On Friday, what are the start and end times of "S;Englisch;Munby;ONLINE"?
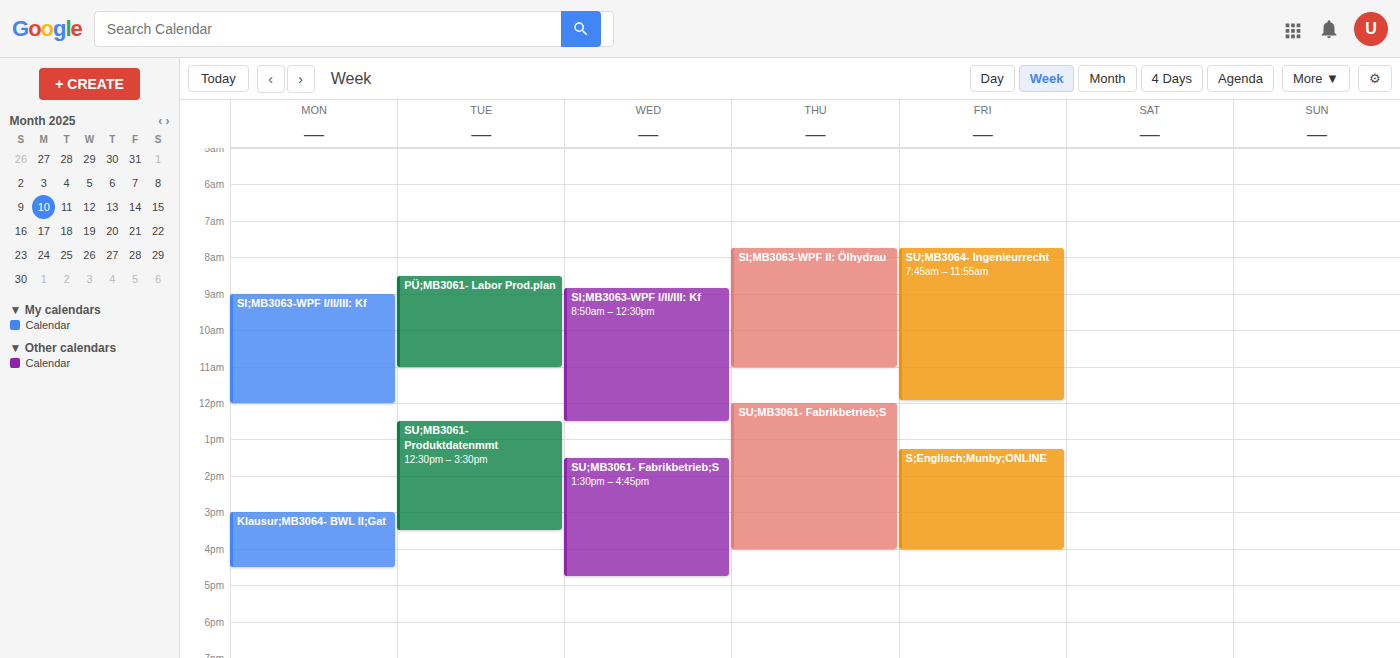
1:15 PM to 4:00 PM